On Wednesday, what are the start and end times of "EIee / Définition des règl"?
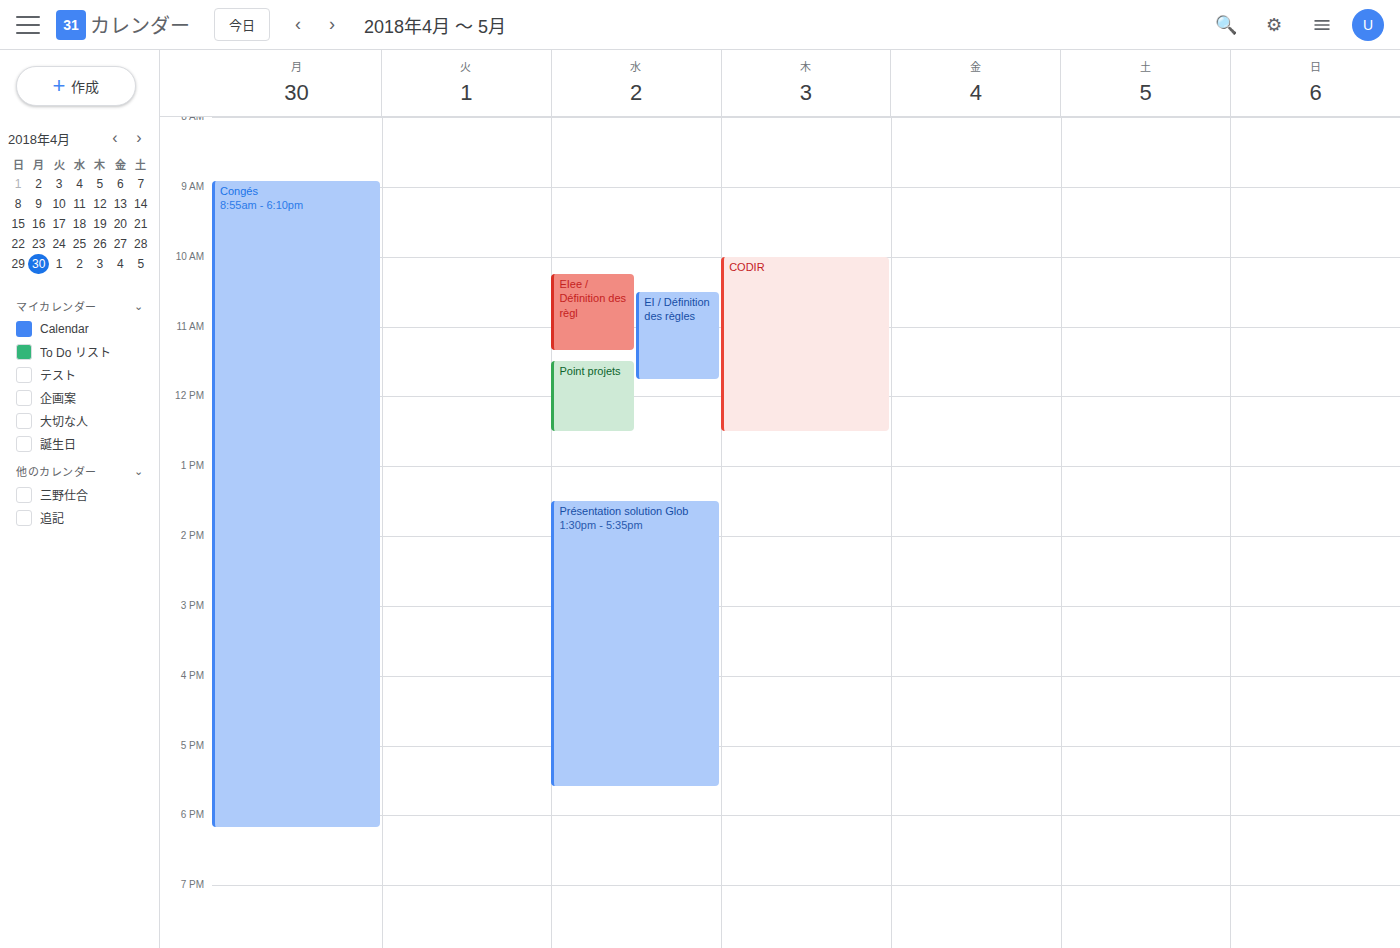
10:15 AM to 11:20 AM